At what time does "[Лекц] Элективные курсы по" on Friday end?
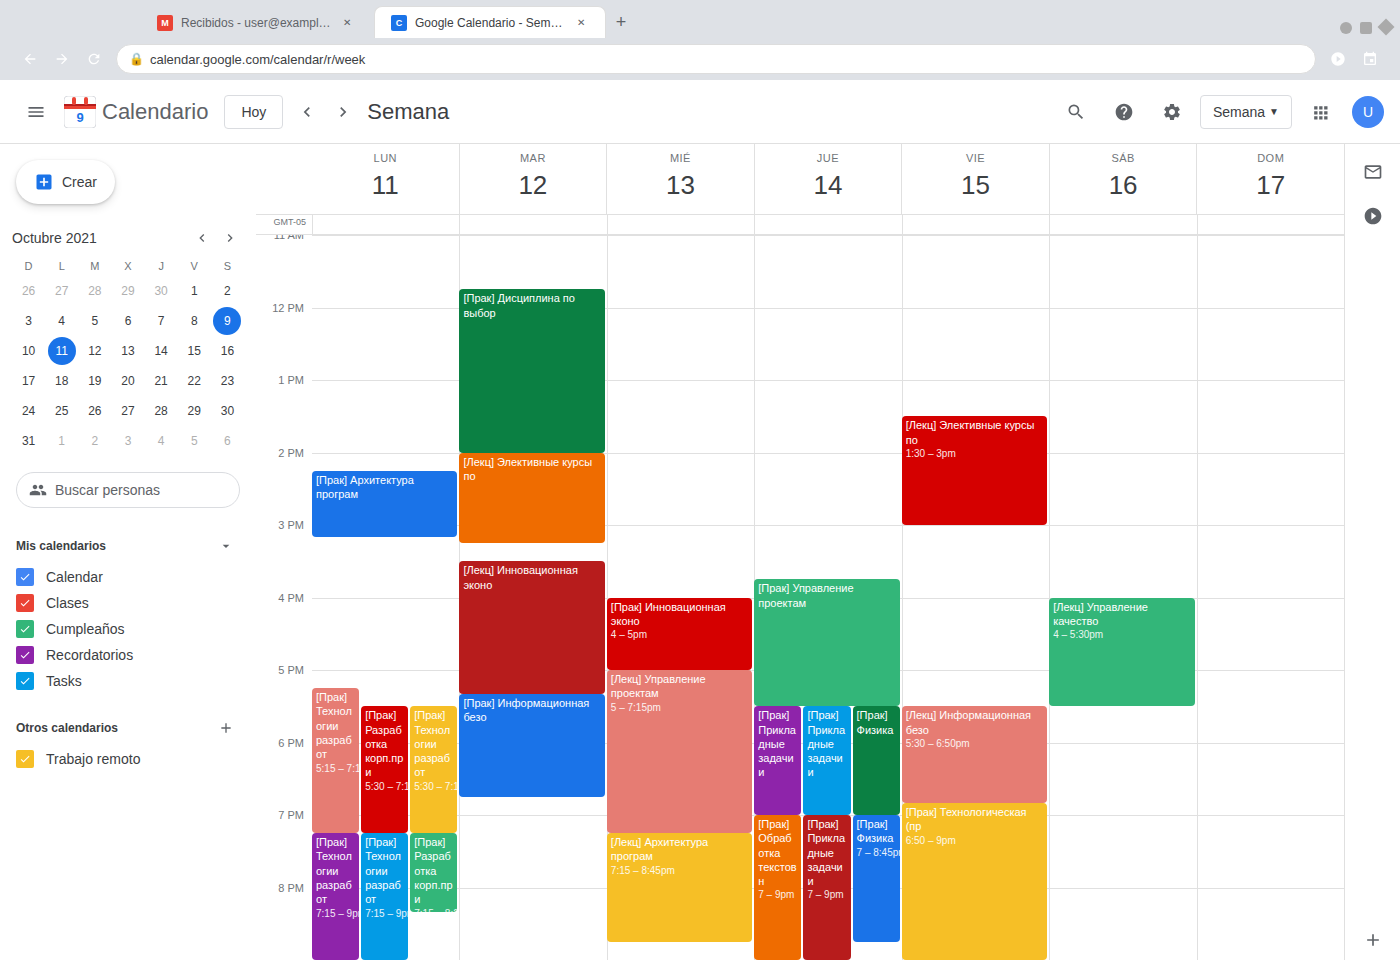
3:00 PM